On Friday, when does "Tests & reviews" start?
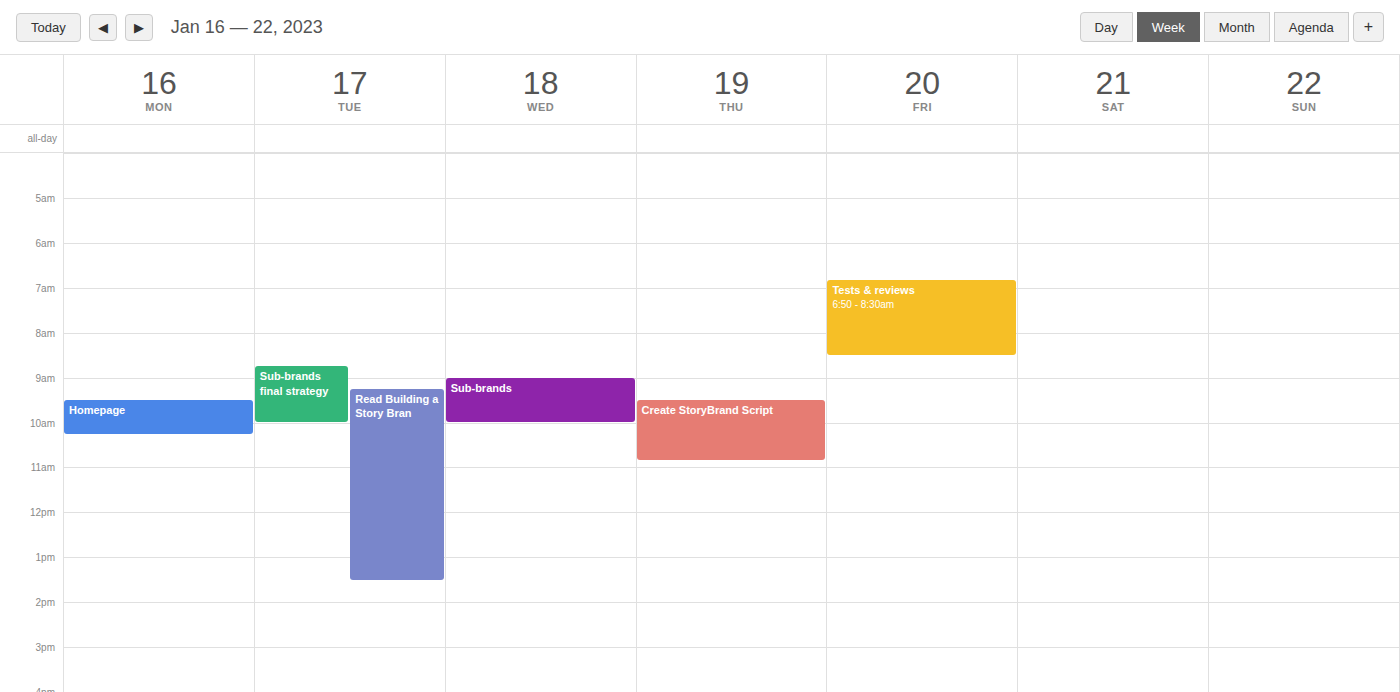
6:50 AM